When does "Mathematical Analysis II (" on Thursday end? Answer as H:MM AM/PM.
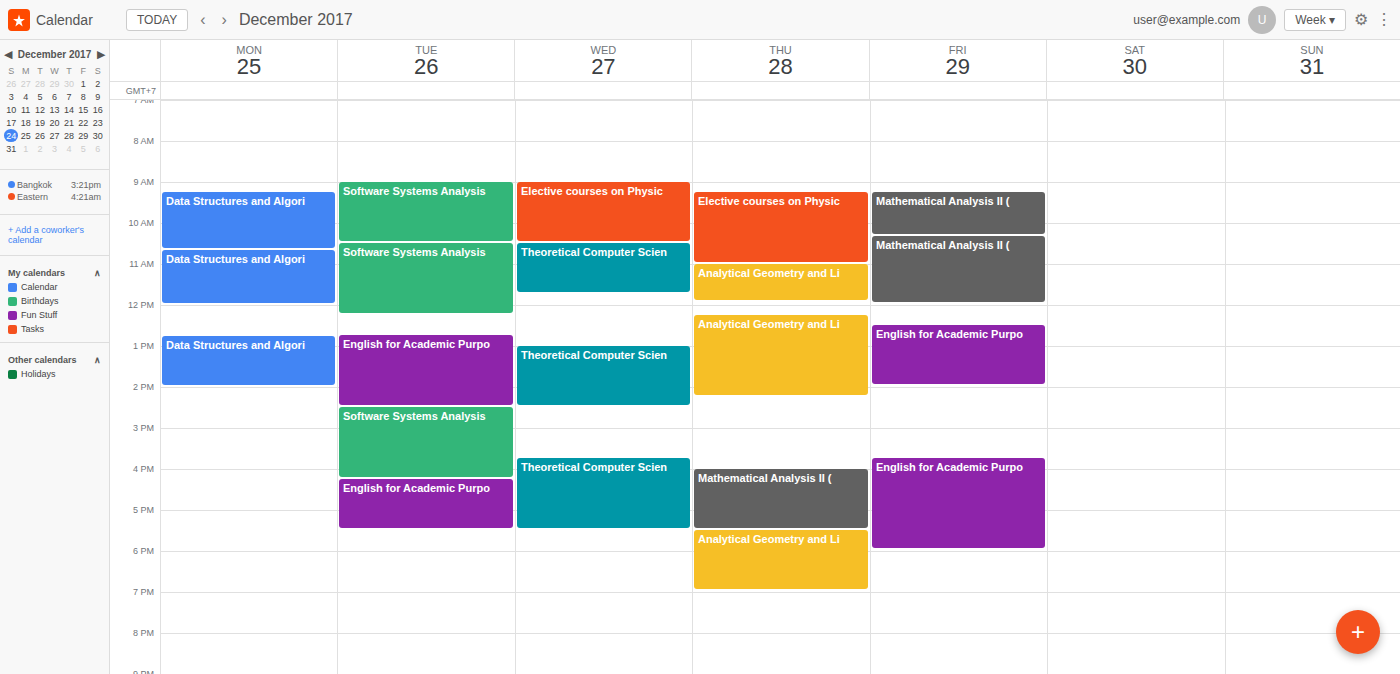
5:30 PM